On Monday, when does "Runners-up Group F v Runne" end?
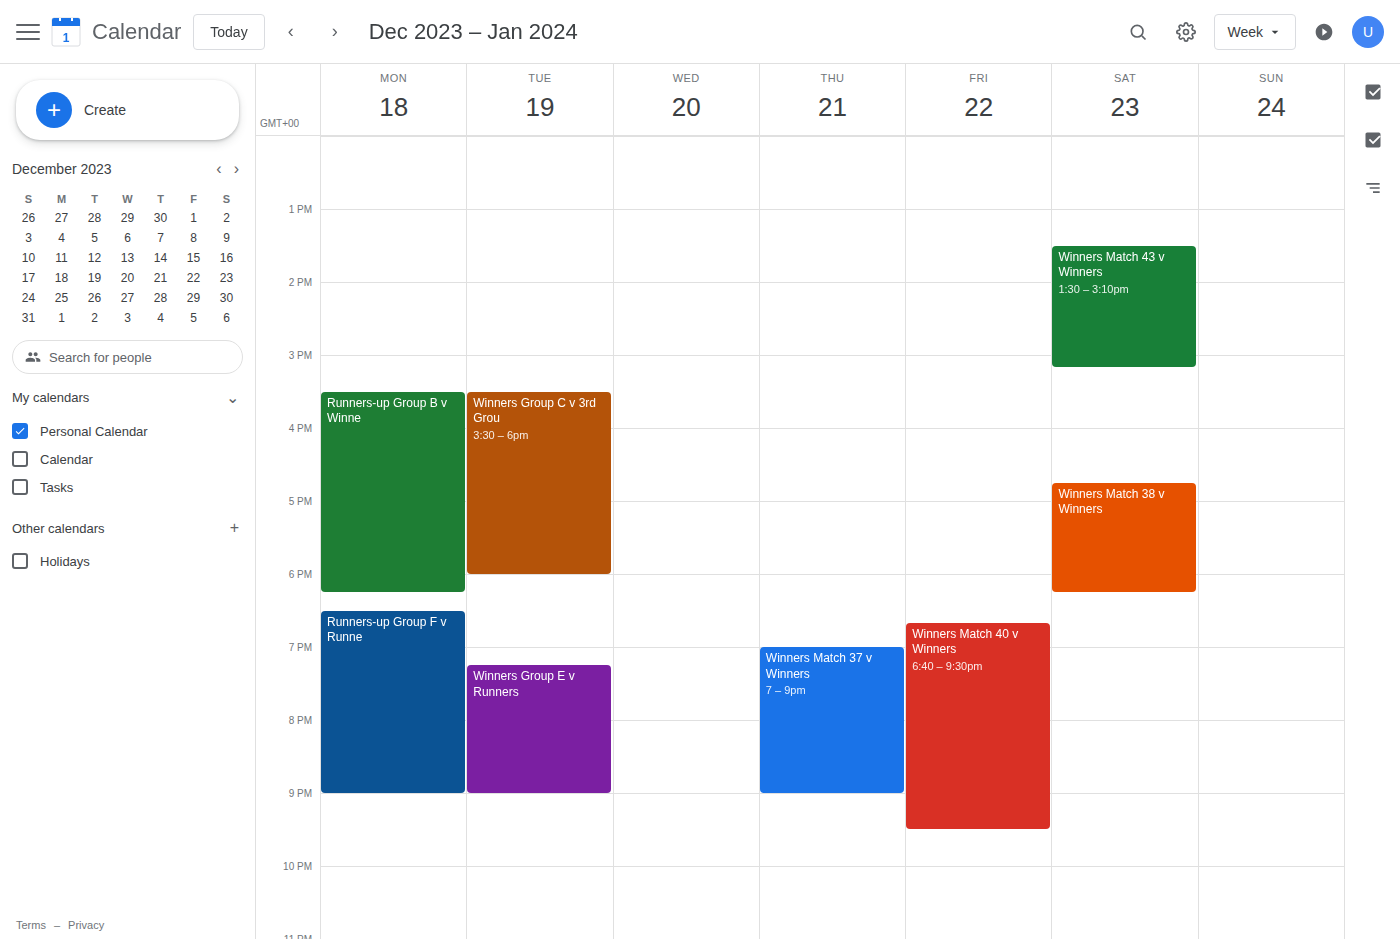
9:00 PM